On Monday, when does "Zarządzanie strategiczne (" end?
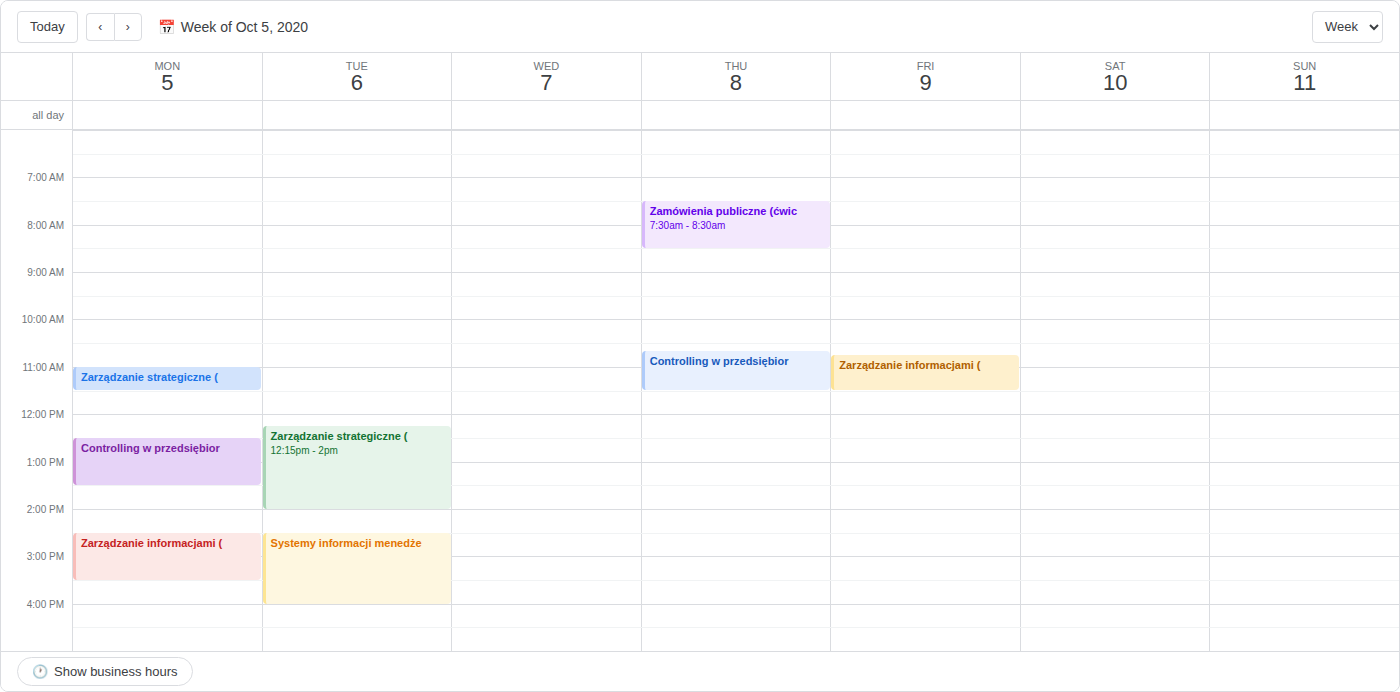
11:30 AM